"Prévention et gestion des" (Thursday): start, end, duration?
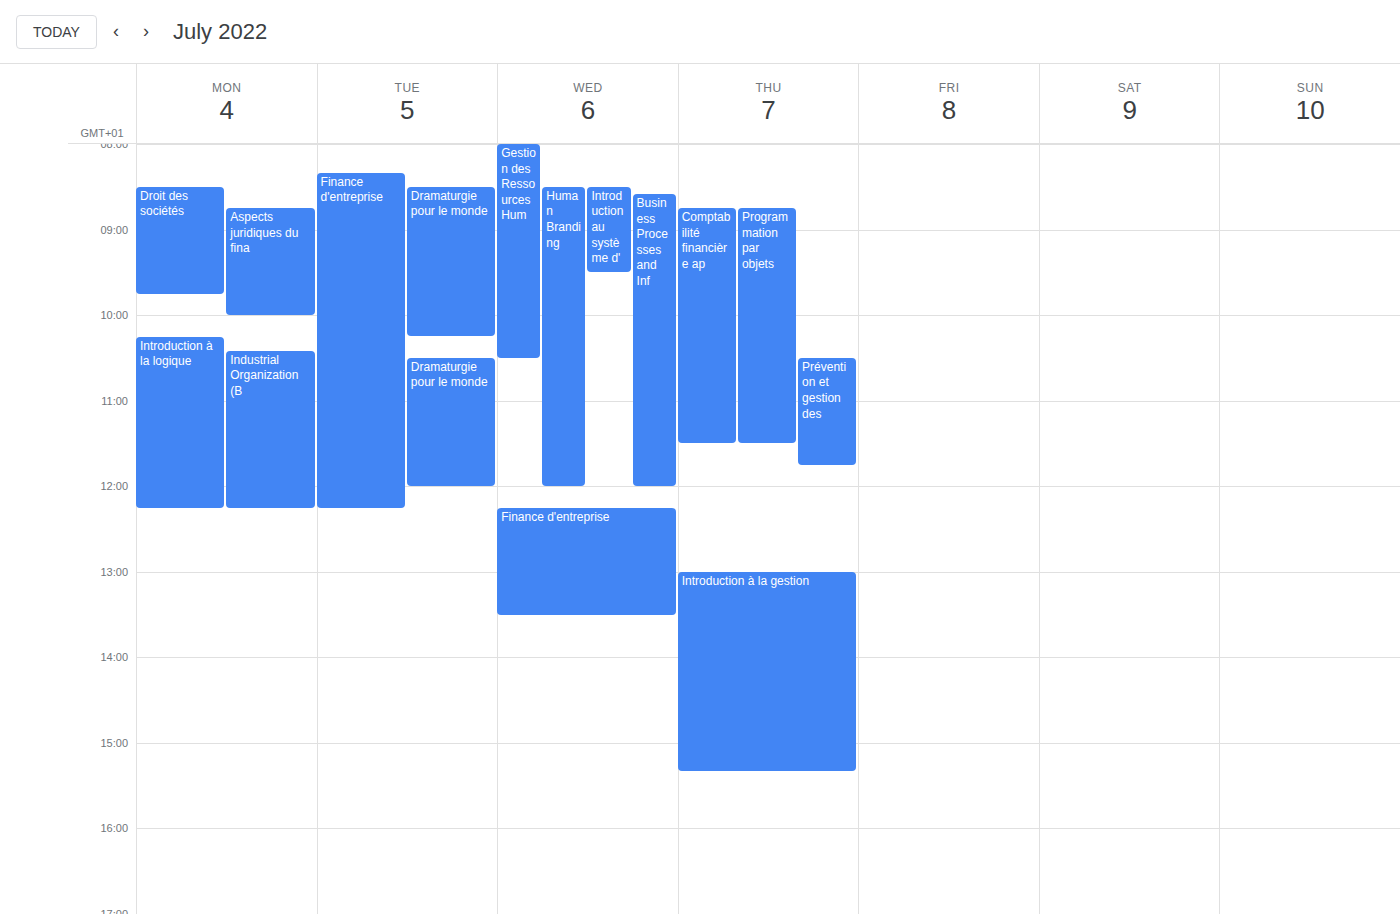
10:30 AM to 11:45 AM, 1 hour 15 minutes